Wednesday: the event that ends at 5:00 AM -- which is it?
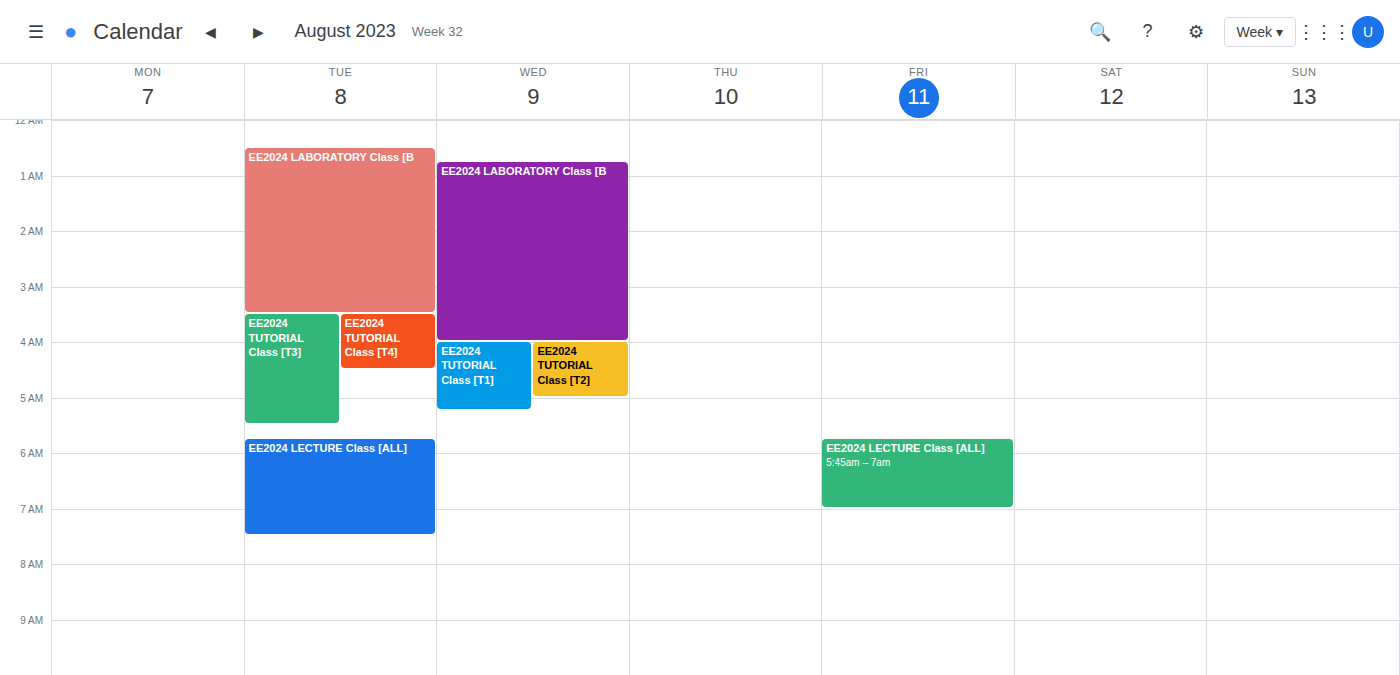
"EE2024 TUTORIAL Class [T2]"